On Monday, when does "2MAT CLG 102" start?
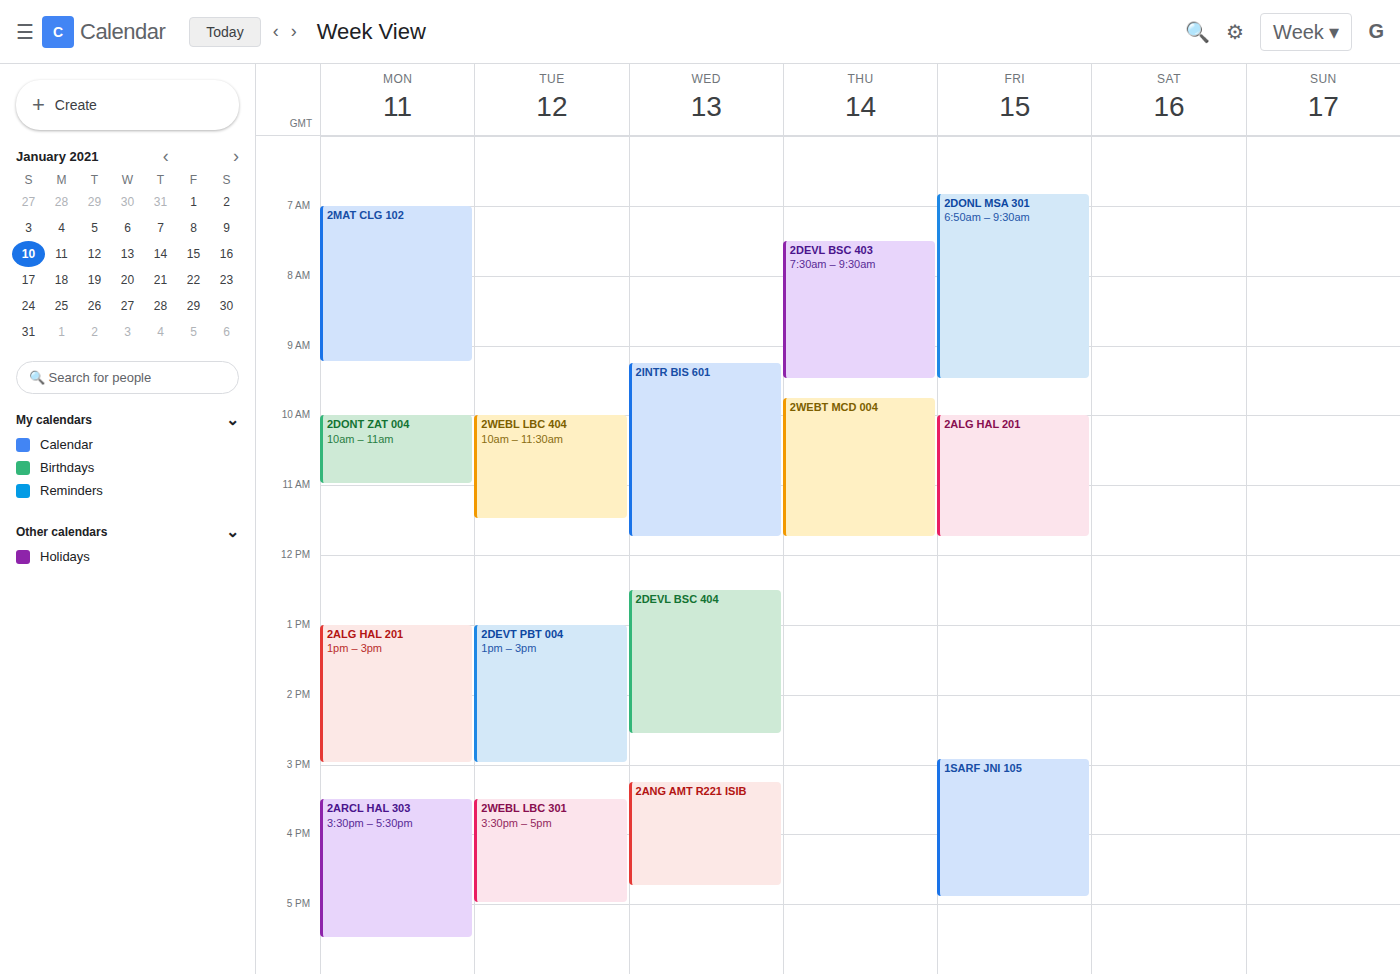
7:00 AM